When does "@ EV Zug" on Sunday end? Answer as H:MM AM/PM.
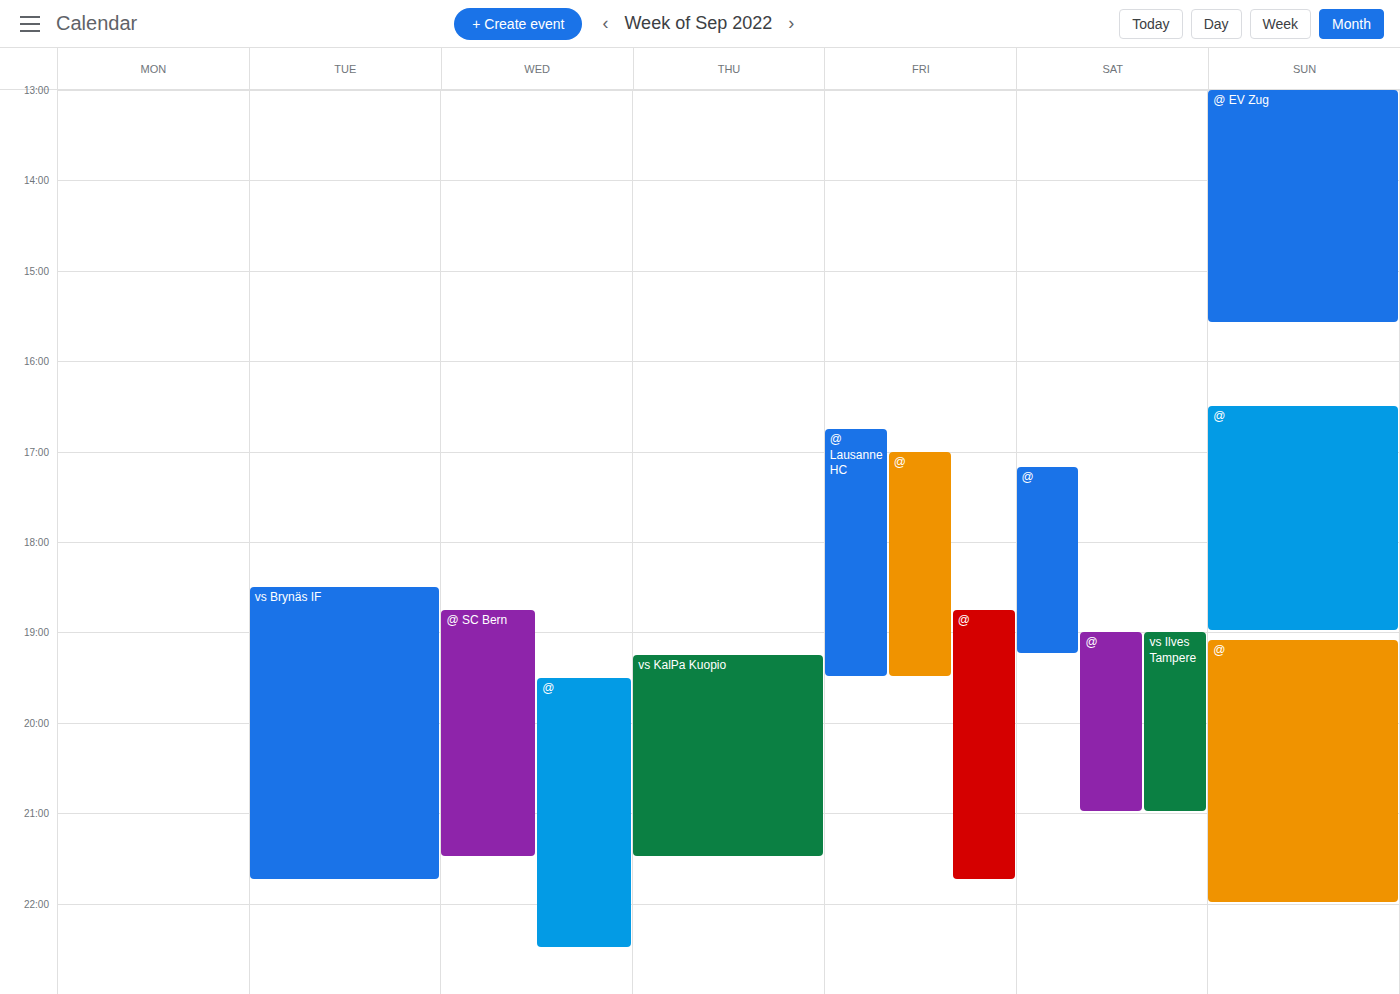
3:35 PM